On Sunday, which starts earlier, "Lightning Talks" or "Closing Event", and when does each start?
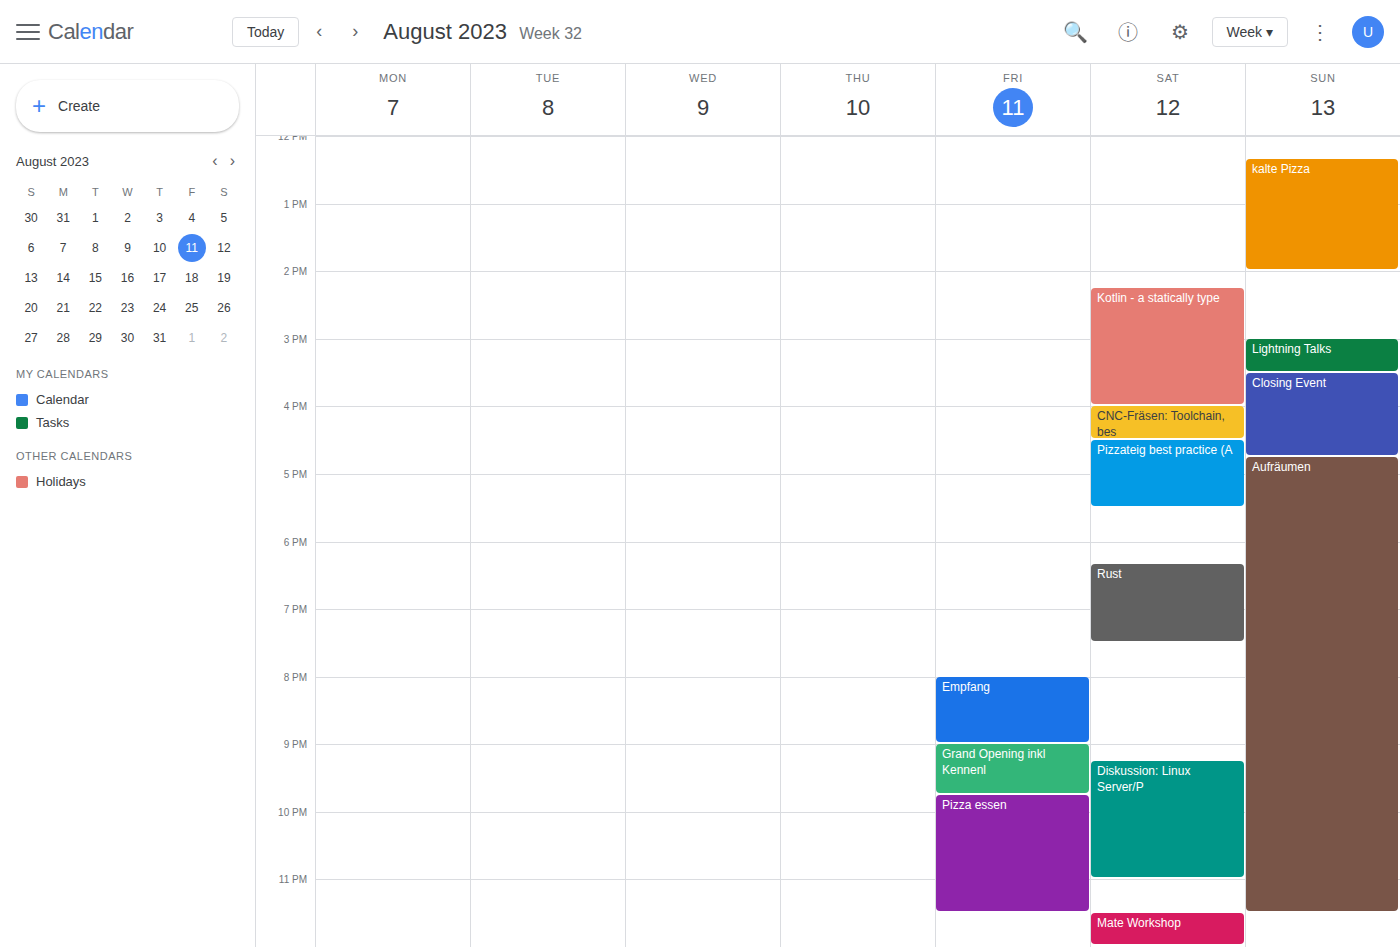
"Lightning Talks" 3:00 PM; "Closing Event" 3:30 PM.